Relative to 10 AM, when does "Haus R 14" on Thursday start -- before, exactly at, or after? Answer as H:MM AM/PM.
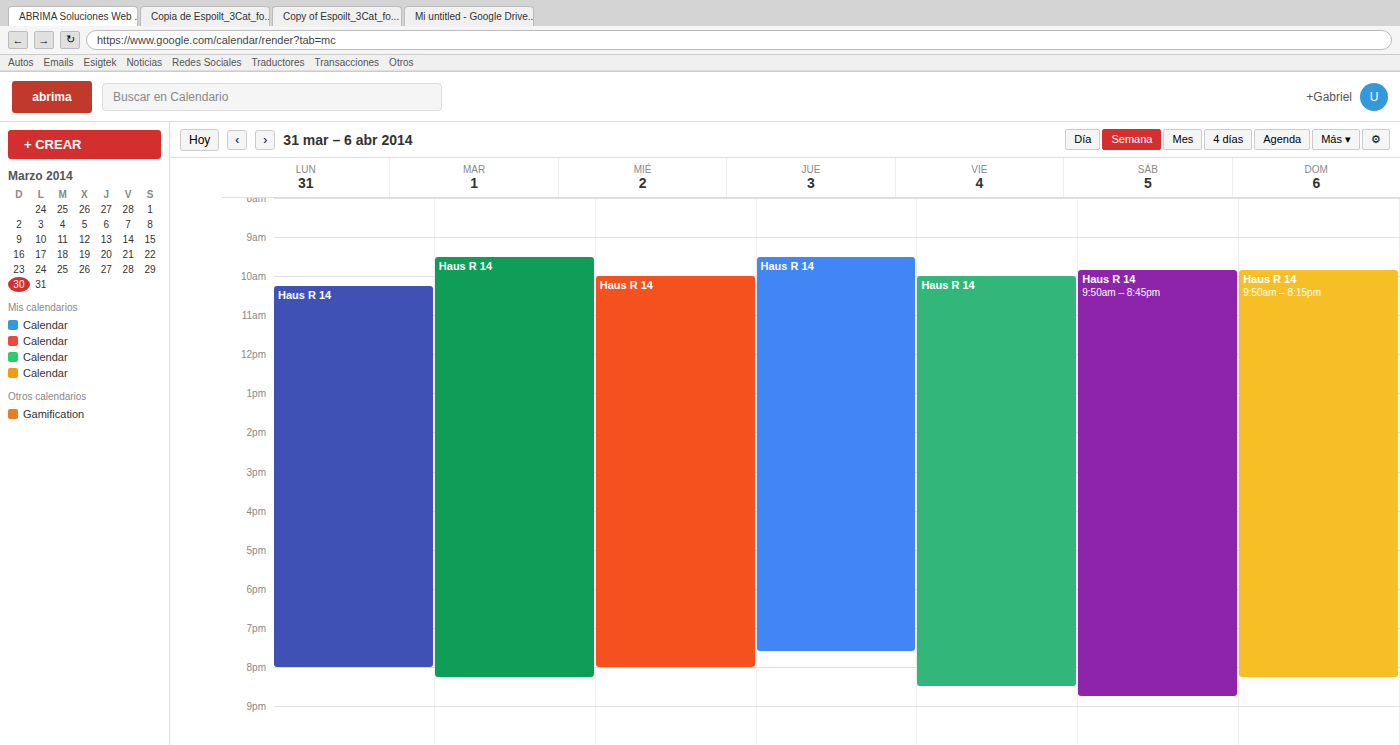
9:30 AM -- before 10 AM, 30 minutes above the 10 AM line.